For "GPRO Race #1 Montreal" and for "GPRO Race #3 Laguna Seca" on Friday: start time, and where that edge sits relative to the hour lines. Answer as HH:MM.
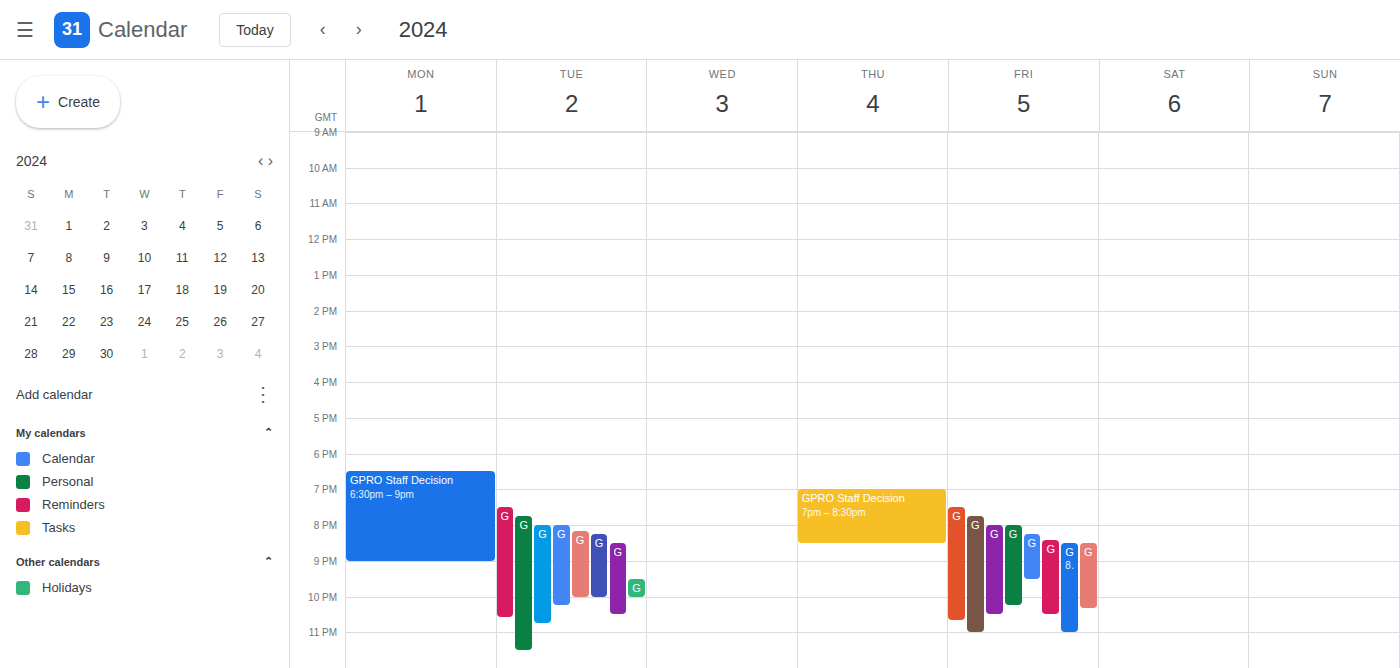
"GPRO Race #1 Montreal": 19:30, halfway between the 19:00 and 20:00 lines. "GPRO Race #3 Laguna Seca": 20:00, exactly on the 20:00 line.